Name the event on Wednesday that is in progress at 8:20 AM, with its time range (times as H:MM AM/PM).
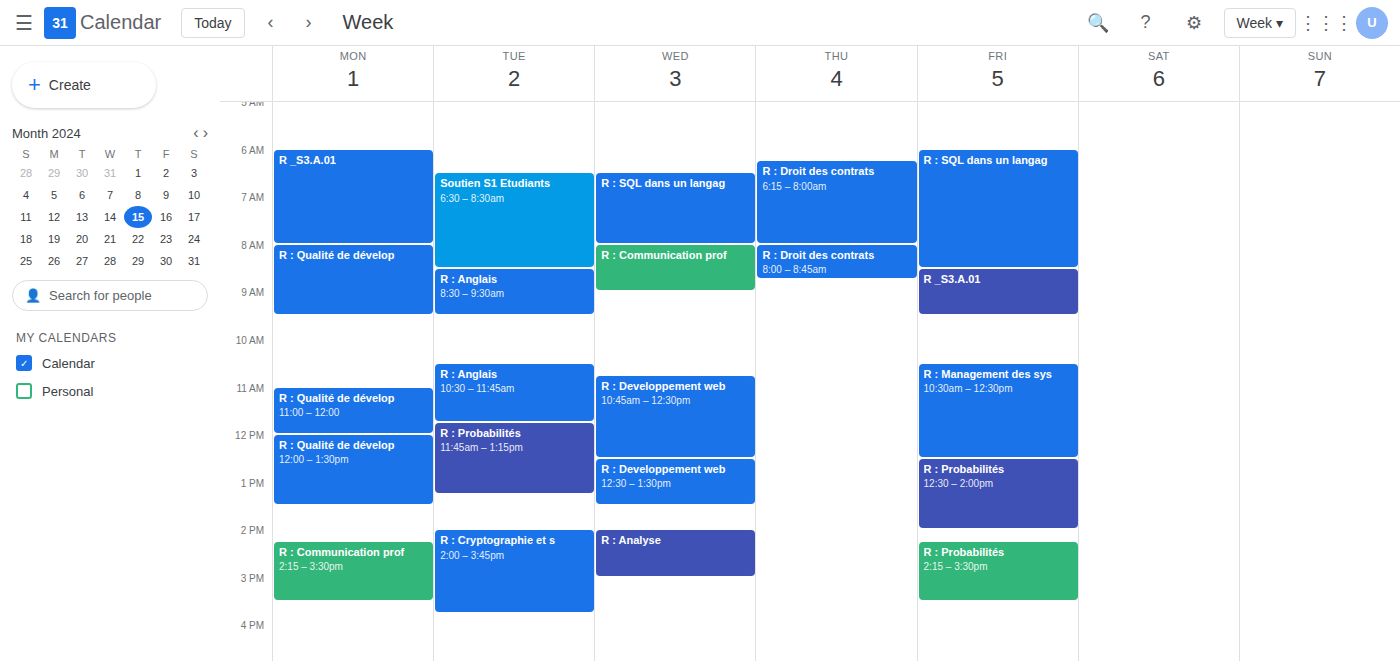
"R : Communication prof", 8:00 AM to 9:00 AM